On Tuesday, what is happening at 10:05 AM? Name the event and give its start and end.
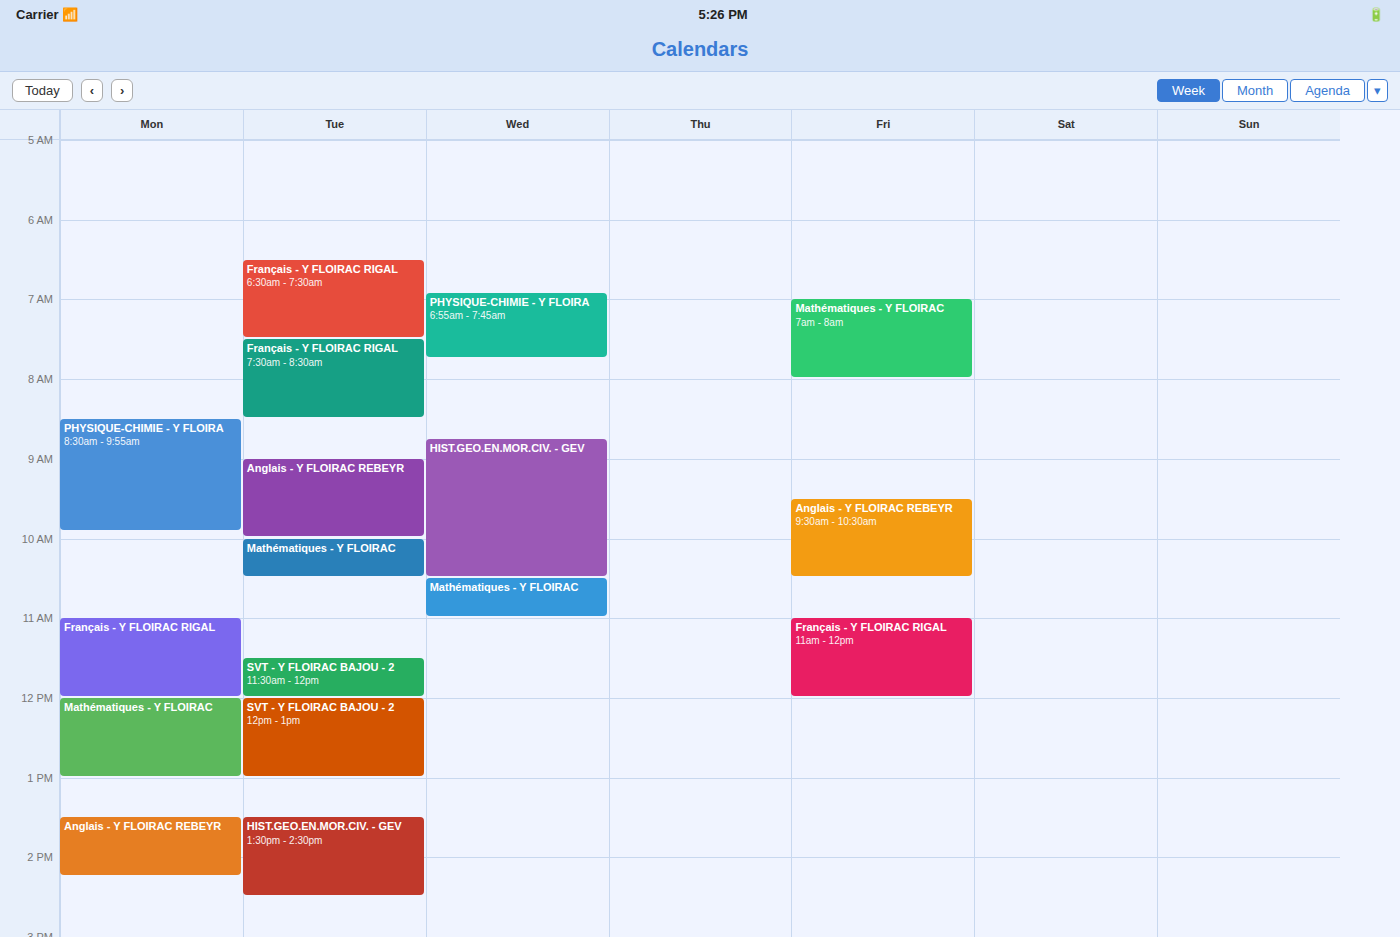
"Mathématiques - Y FLOIRAC", 10:00 AM to 10:30 AM